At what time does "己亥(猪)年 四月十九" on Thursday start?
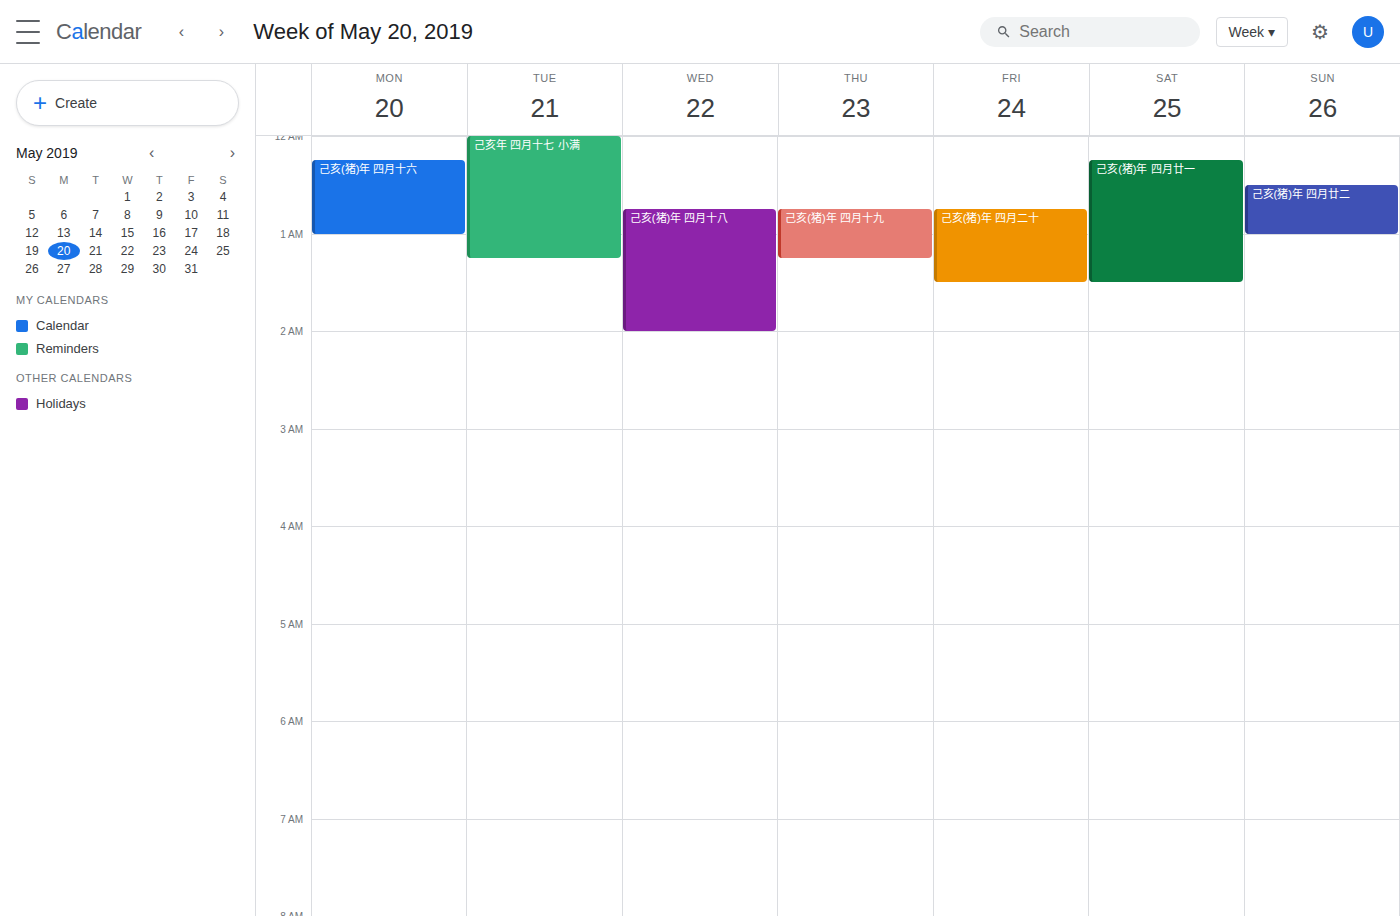
00:45